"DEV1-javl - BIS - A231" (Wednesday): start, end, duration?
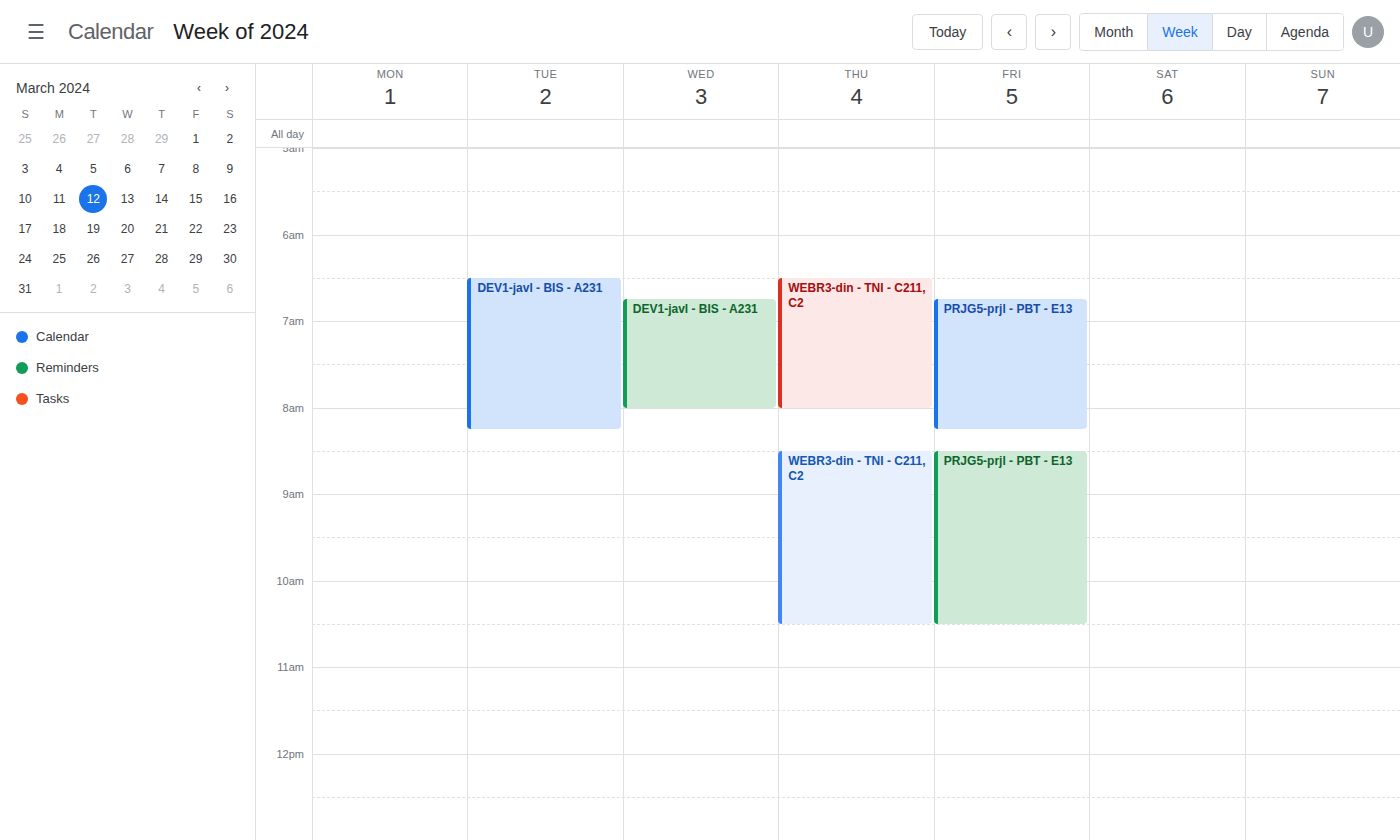
6:45 AM to 8:00 AM, 1 hour 15 minutes